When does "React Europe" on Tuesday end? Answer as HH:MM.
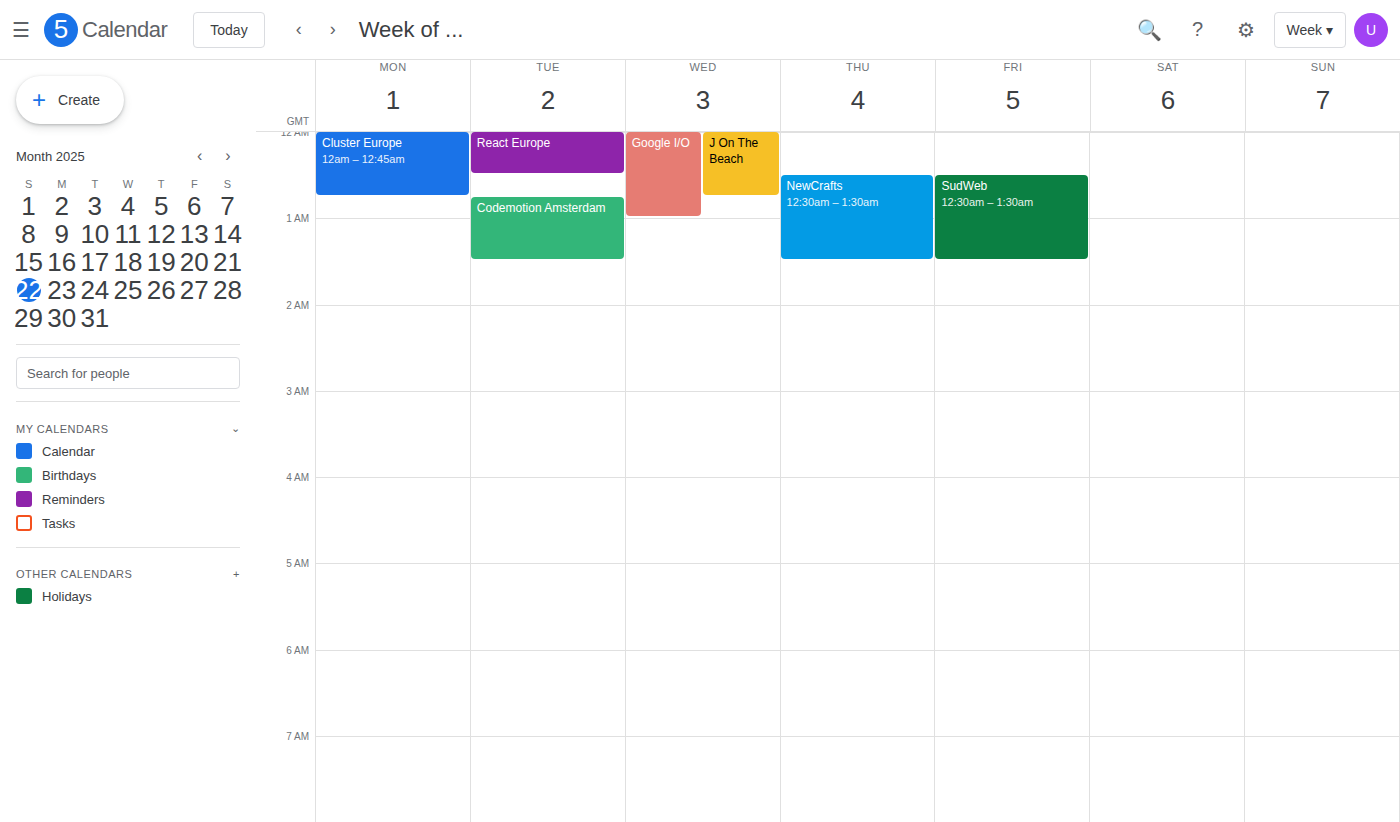
00:30